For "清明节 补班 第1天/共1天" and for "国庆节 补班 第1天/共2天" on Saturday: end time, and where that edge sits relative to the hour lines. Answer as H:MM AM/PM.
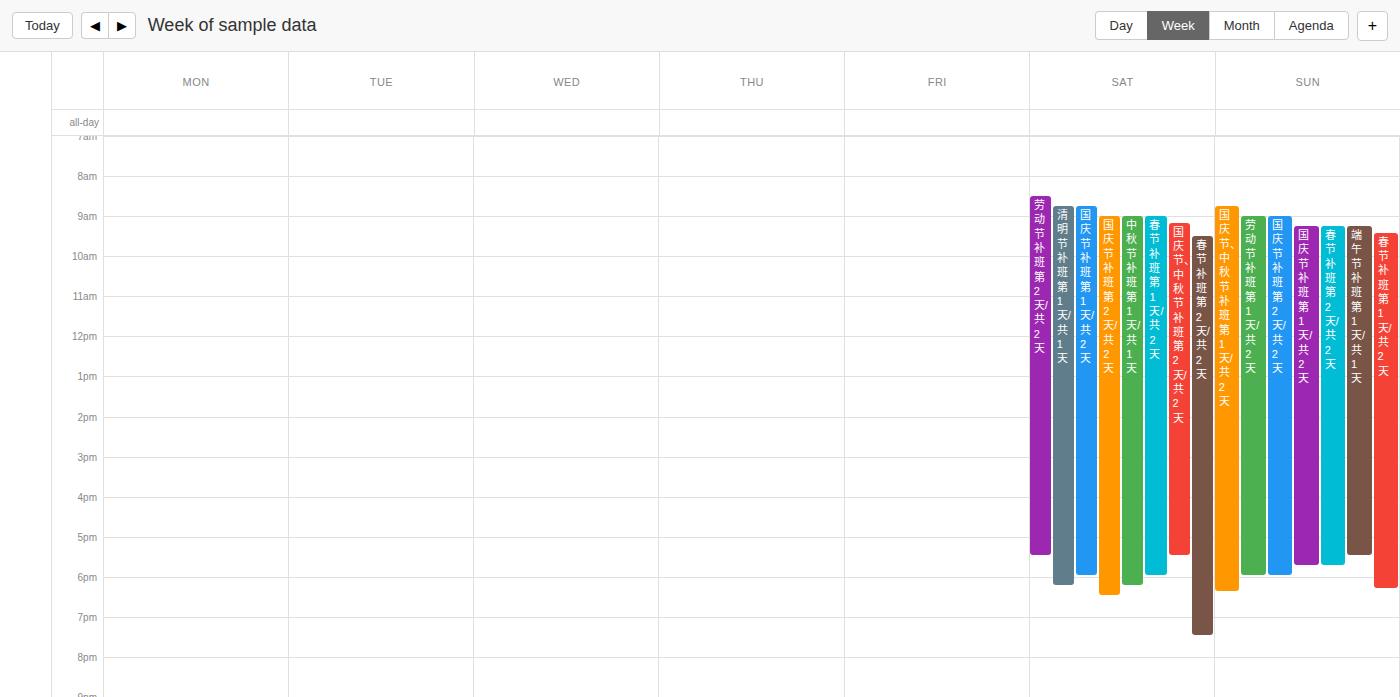
"清明节 补班 第1天/共1天": 6:15 PM, neither: a quarter of the way from the 6 PM line to the 7 PM line. "国庆节 补班 第1天/共2天": 6:00 PM, exactly on the 6 PM line.